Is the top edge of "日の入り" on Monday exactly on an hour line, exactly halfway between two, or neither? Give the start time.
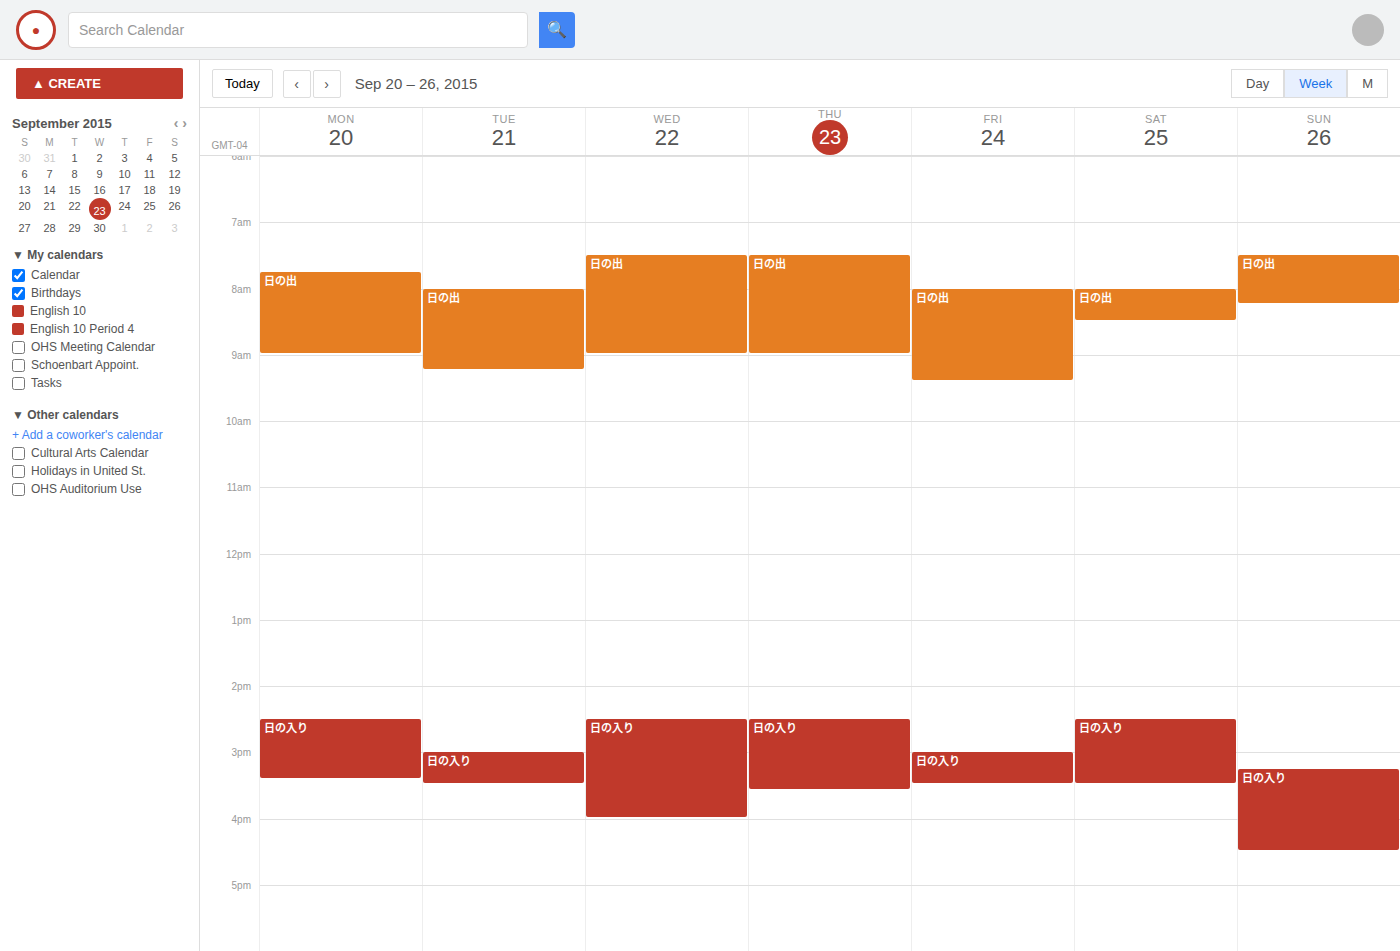
2:30 PM -- halfway between the 2 PM and 3 PM lines.